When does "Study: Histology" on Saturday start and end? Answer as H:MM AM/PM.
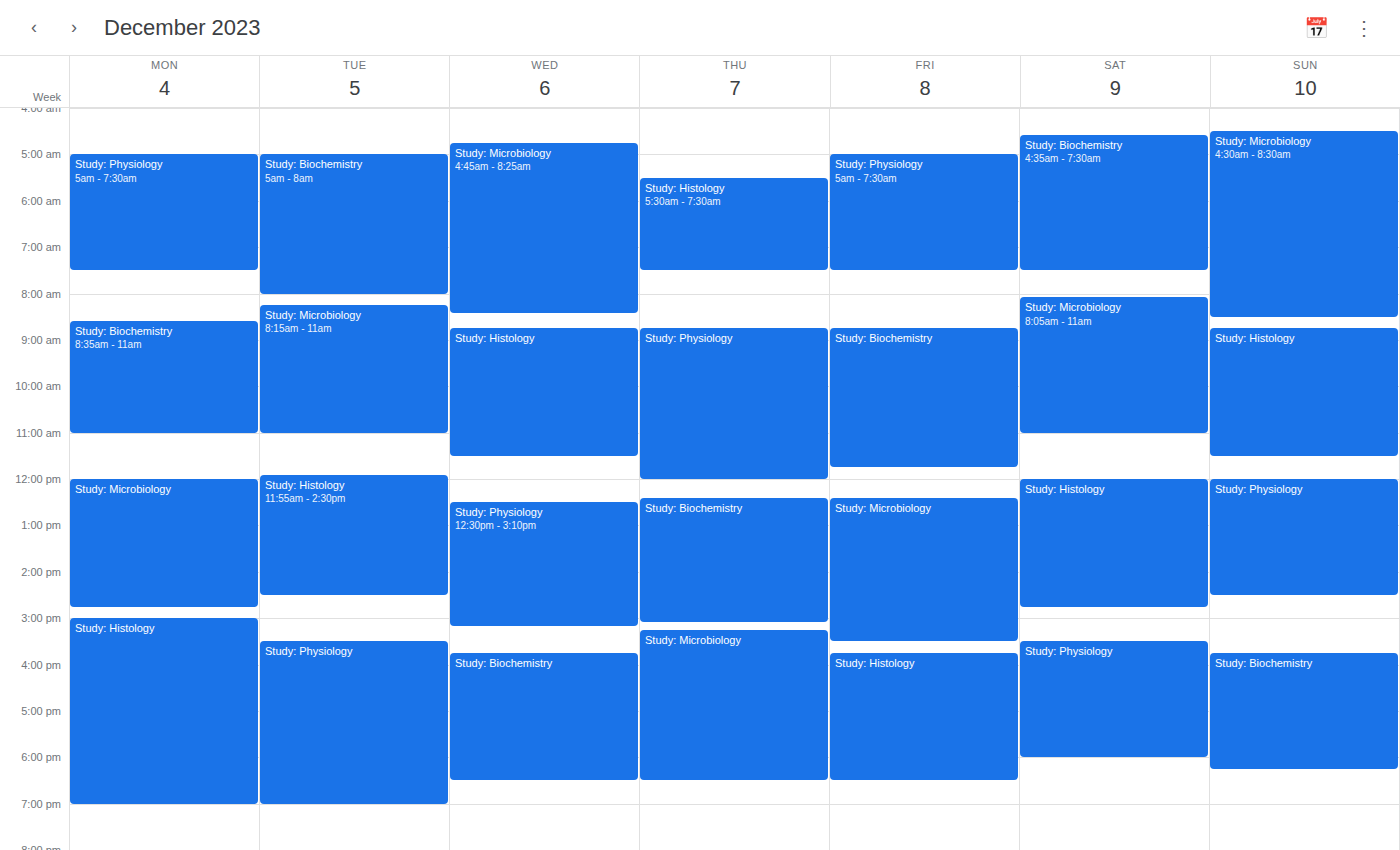
12:00 PM to 2:45 PM